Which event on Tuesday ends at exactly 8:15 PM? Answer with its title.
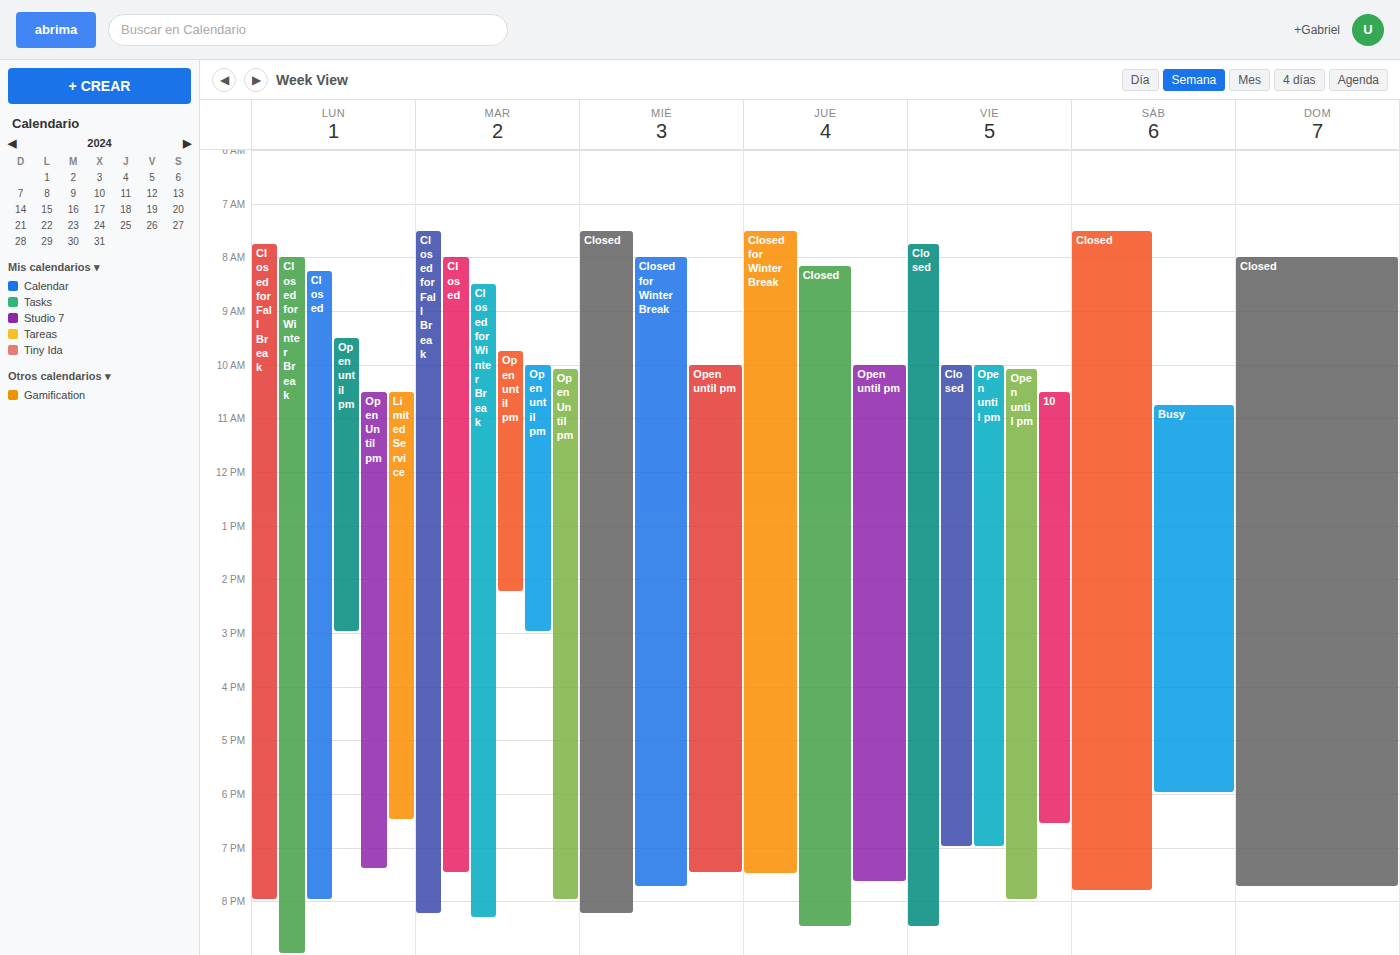
"Closed for Fall Break"